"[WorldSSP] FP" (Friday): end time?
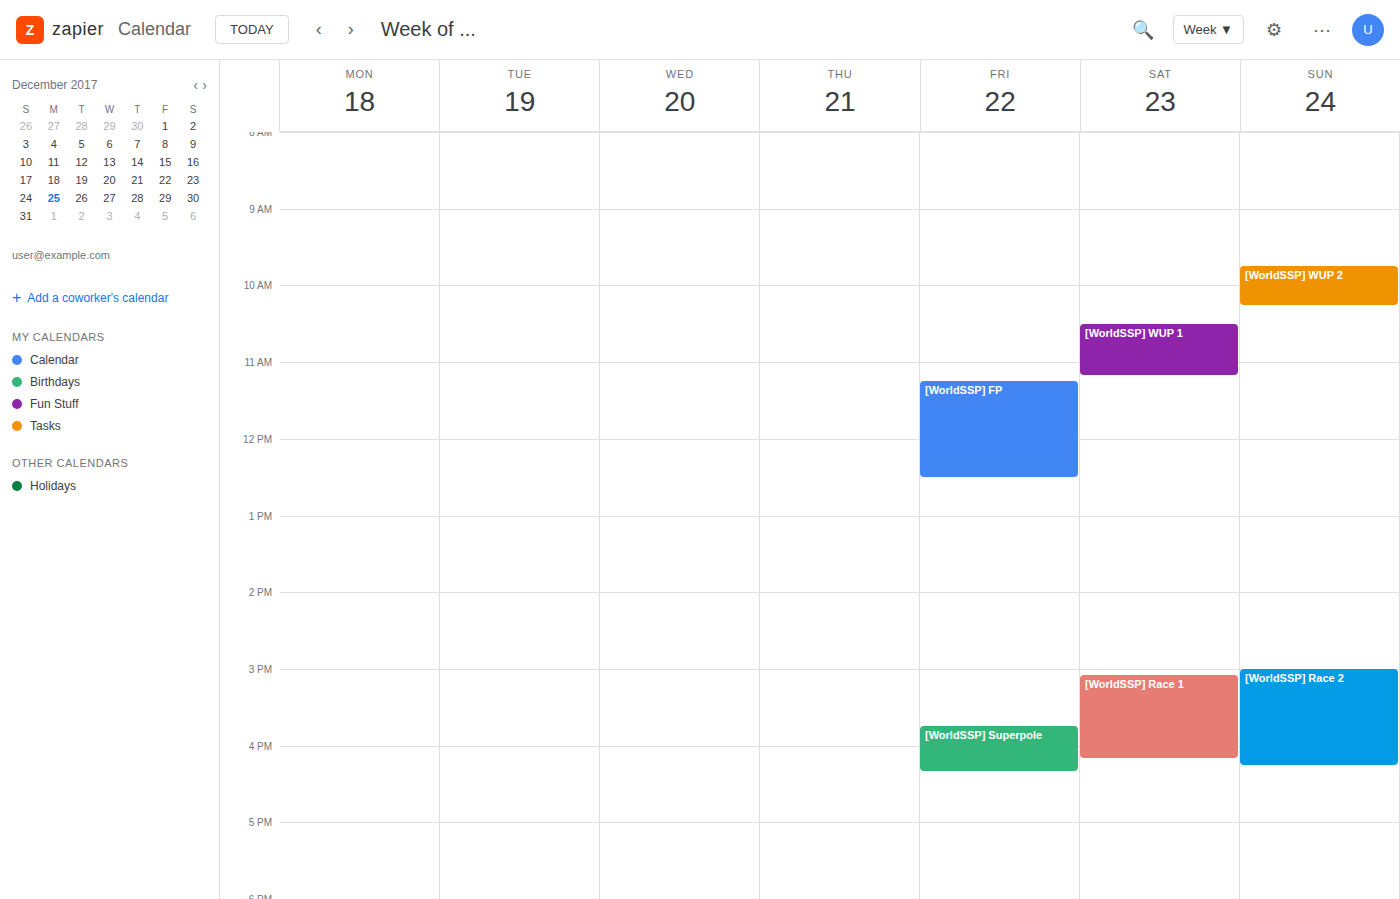
12:30 PM